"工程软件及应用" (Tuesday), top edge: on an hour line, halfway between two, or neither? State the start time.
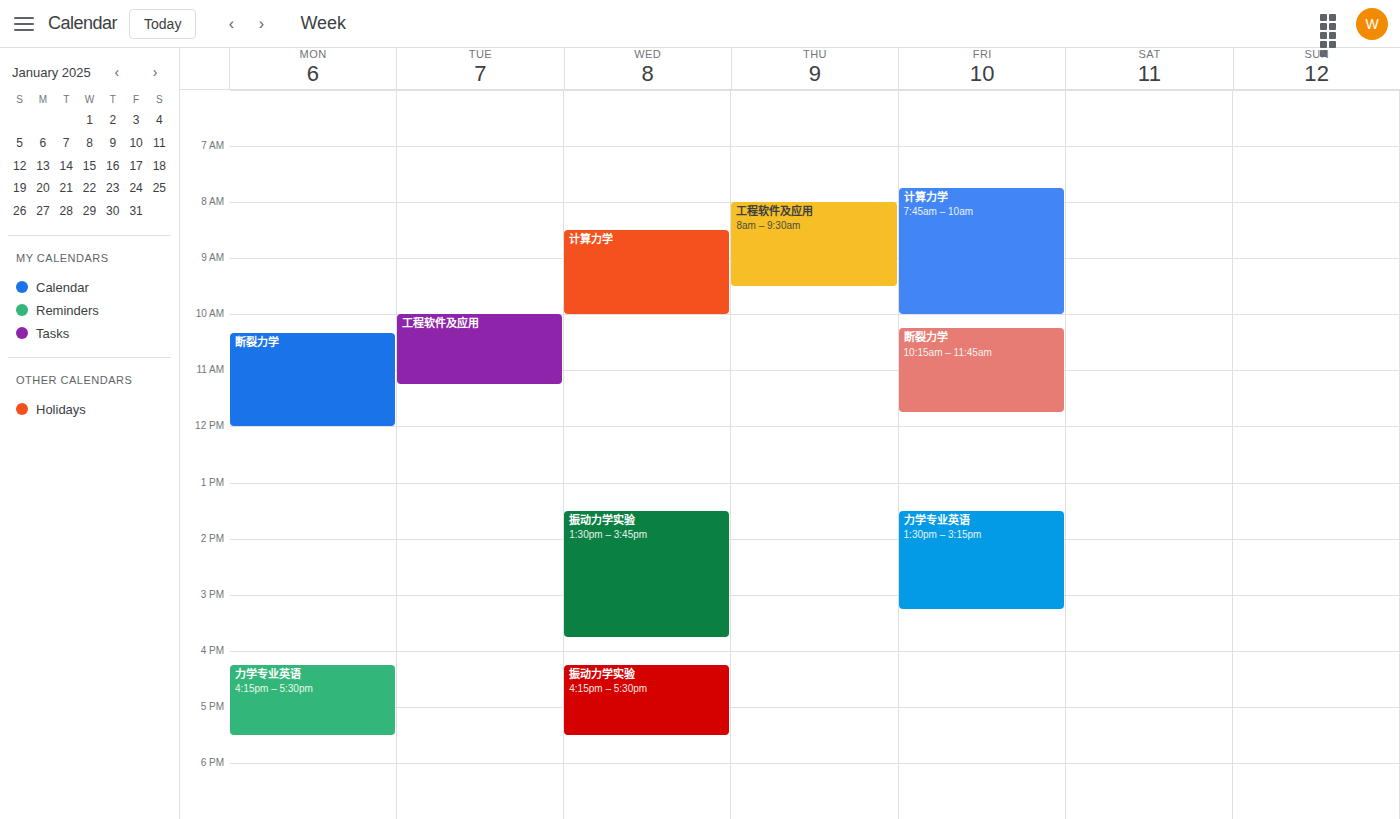
10:00 -- exactly on the 10:00 line.